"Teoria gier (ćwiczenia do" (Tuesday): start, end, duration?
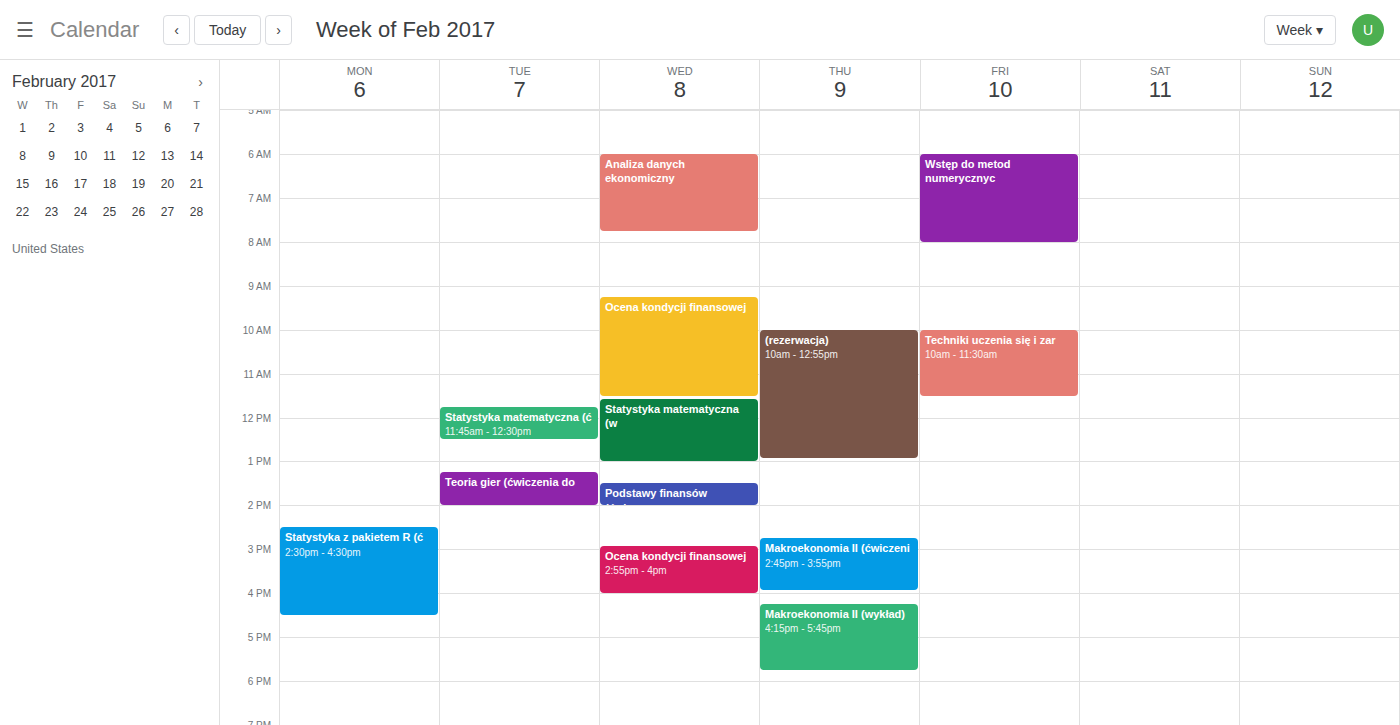
1:15 PM to 2:00 PM, 45 minutes